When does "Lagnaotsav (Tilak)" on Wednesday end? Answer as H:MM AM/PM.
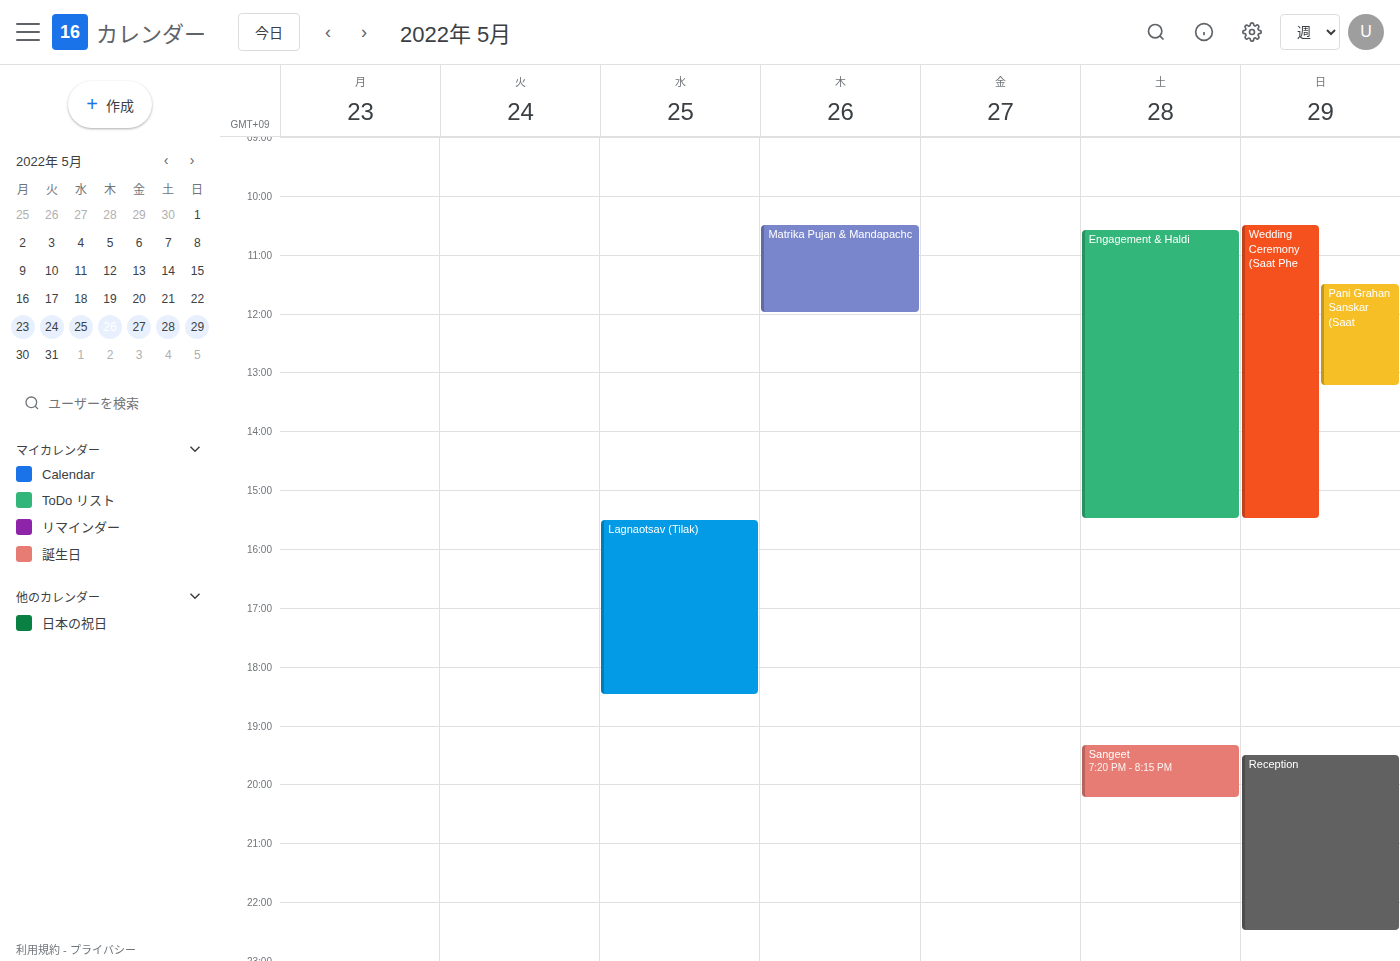
6:30 PM